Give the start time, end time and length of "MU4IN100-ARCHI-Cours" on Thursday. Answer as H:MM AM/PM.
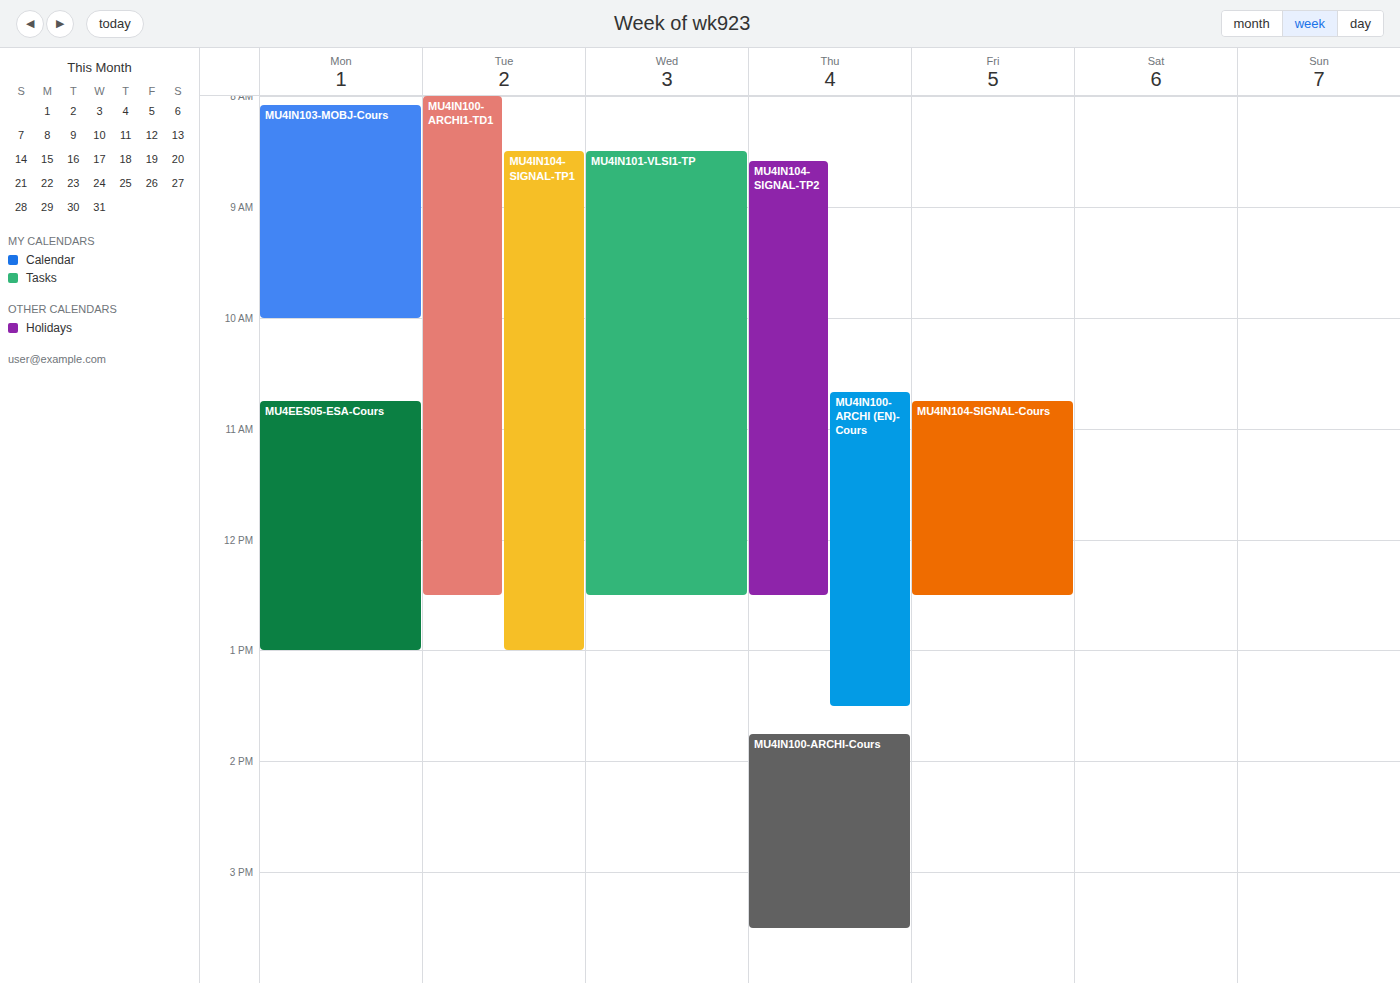
1:45 PM to 3:30 PM, 1 hour 45 minutes